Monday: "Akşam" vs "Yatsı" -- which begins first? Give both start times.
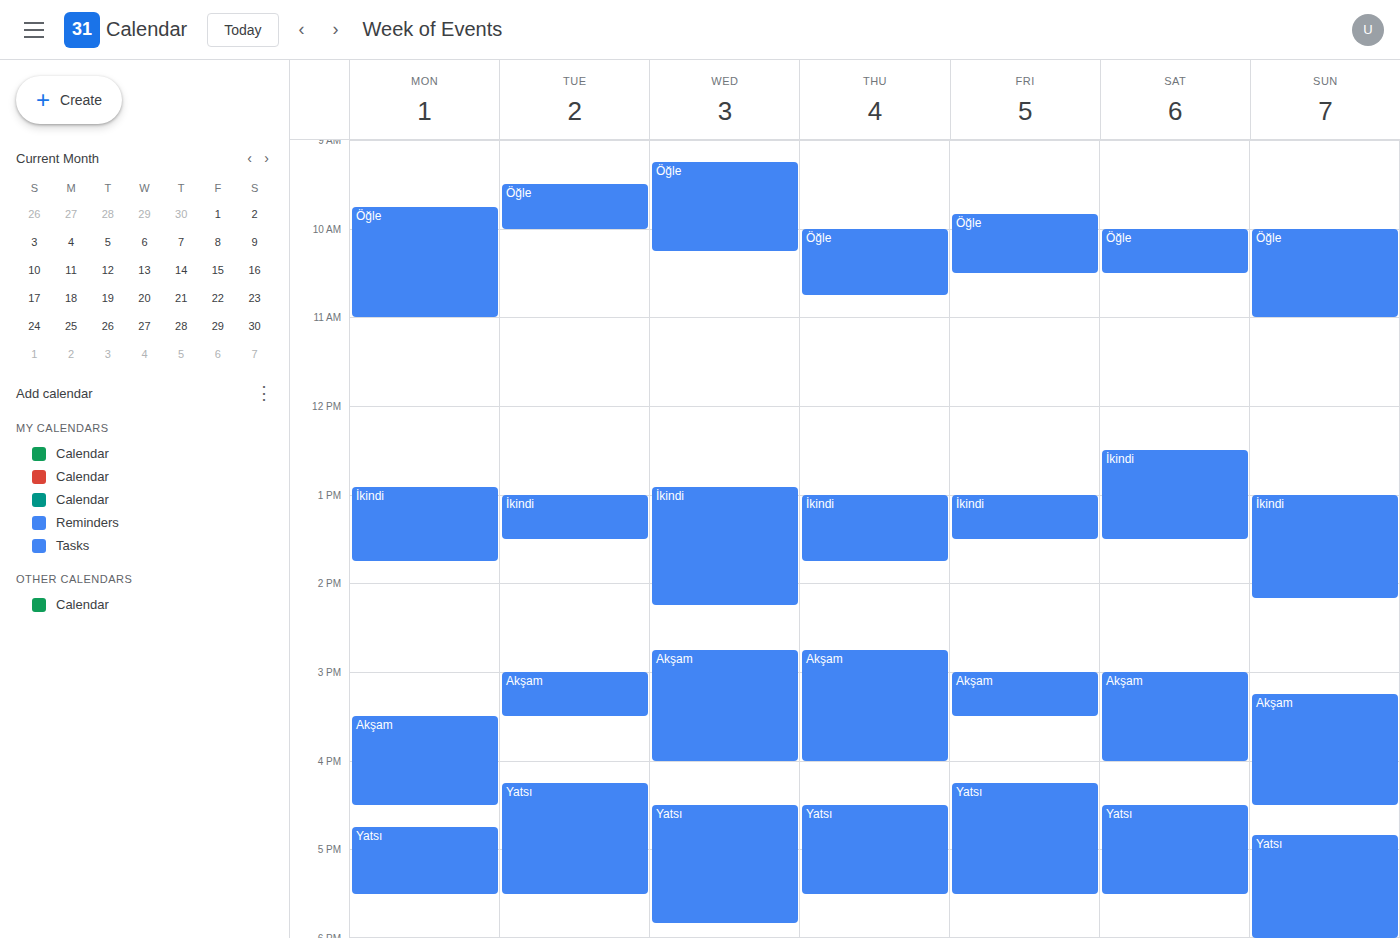
"Akşam" 3:30 PM; "Yatsı" 4:45 PM.